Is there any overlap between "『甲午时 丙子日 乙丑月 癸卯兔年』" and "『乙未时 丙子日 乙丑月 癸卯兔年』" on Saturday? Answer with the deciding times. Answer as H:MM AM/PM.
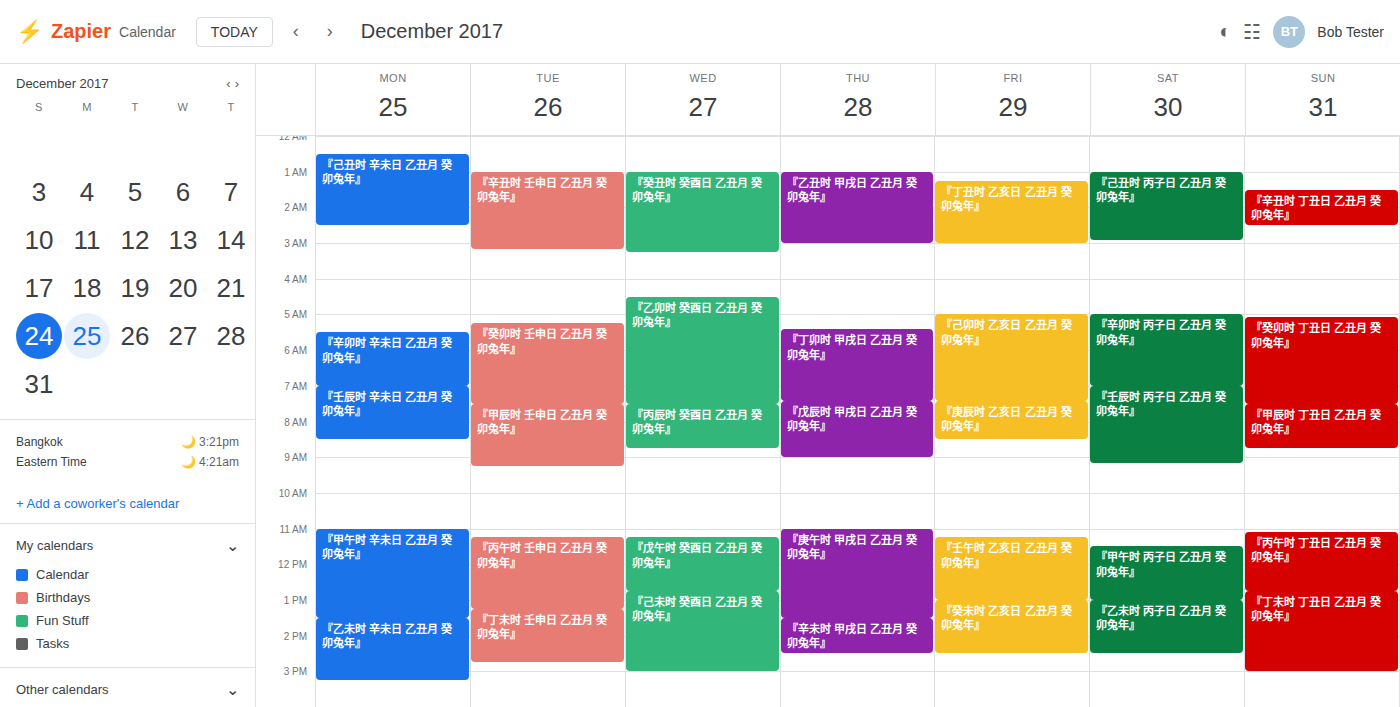
"『甲午时 丙子日 乙丑月 癸卯兔年』" ends at 1:00 PM, exactly when "『乙未时 丙子日 乙丑月 癸卯兔年』" starts -- they touch but do not overlap.